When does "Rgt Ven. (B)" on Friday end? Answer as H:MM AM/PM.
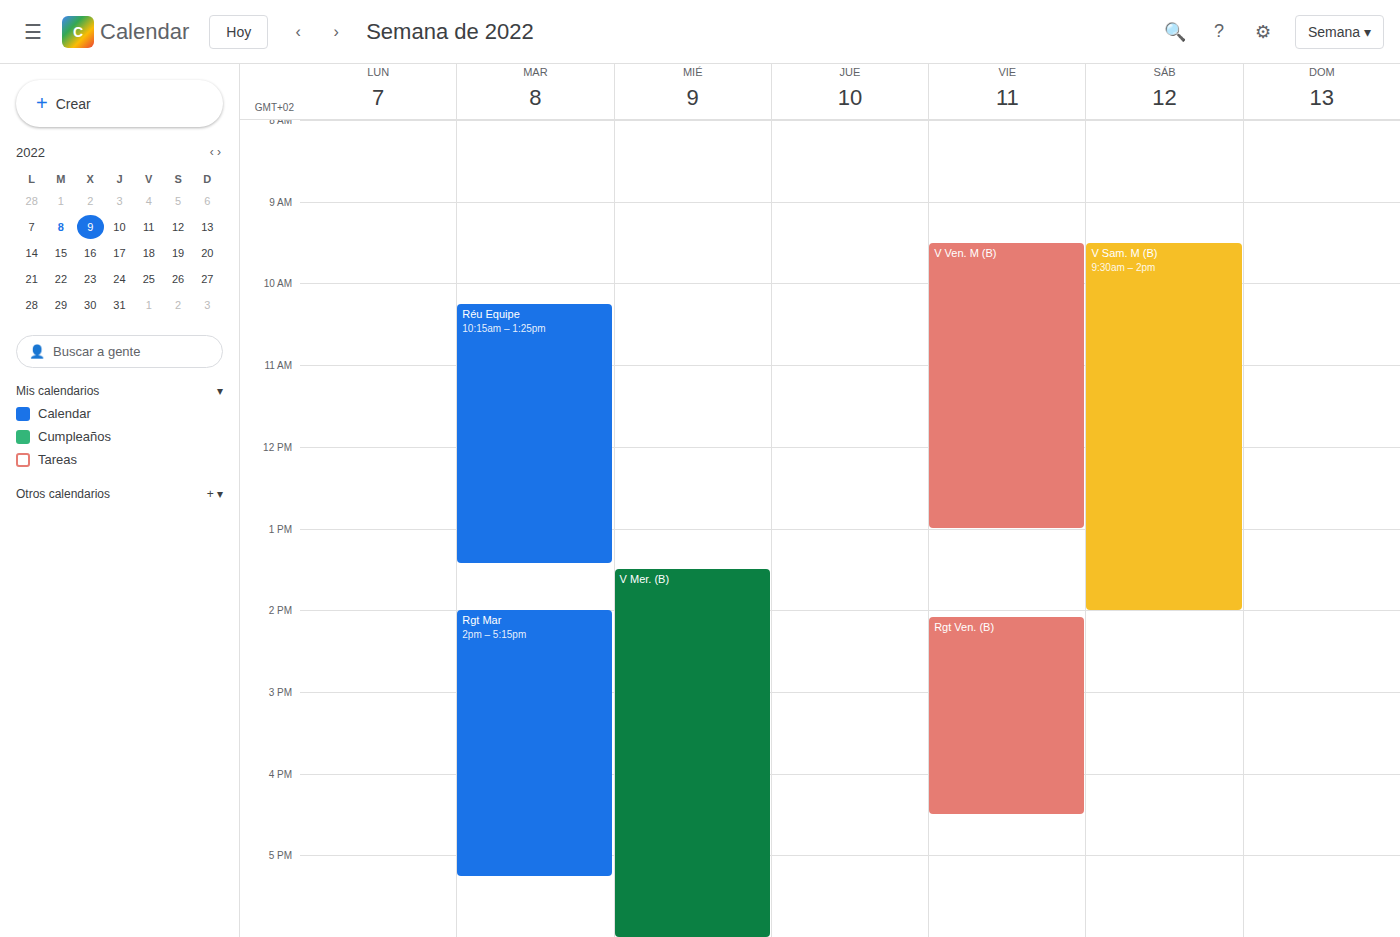
4:30 PM